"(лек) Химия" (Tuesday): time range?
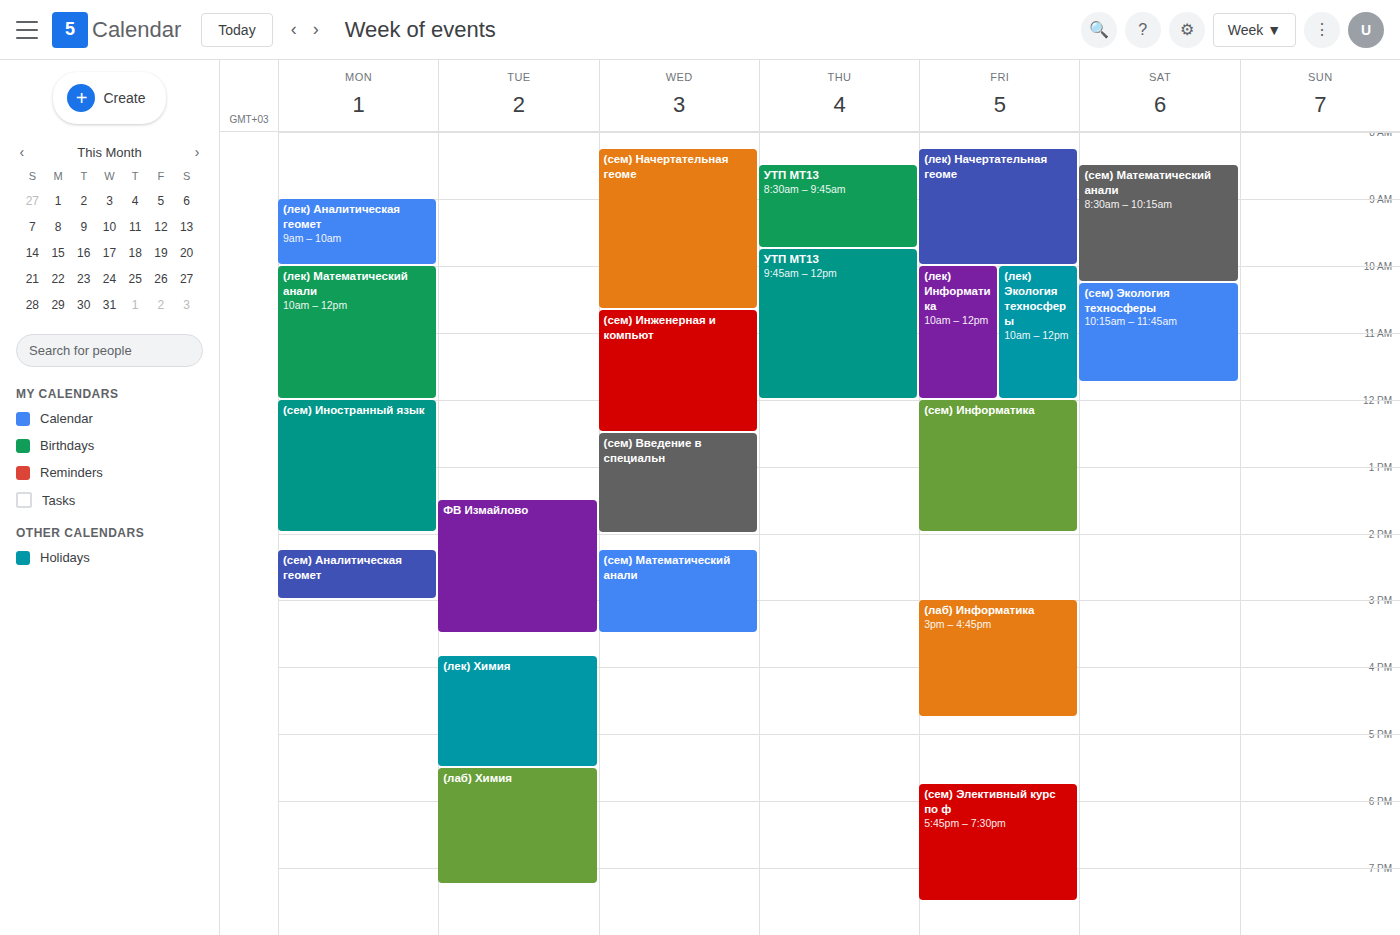
15:50 to 17:30